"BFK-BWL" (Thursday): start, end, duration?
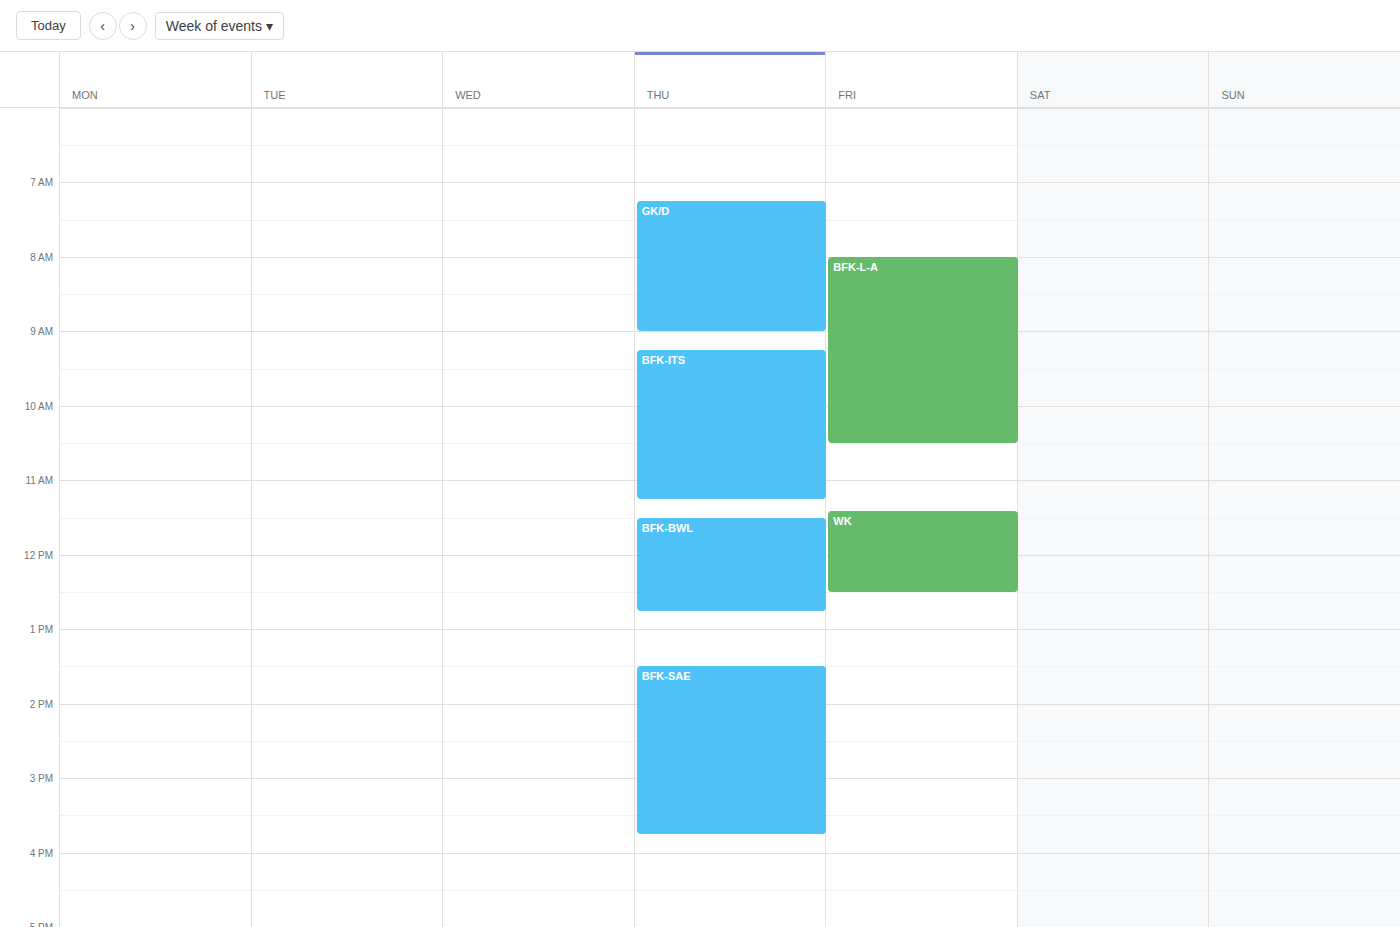
11:30 AM to 12:45 PM, 1 hour 15 minutes